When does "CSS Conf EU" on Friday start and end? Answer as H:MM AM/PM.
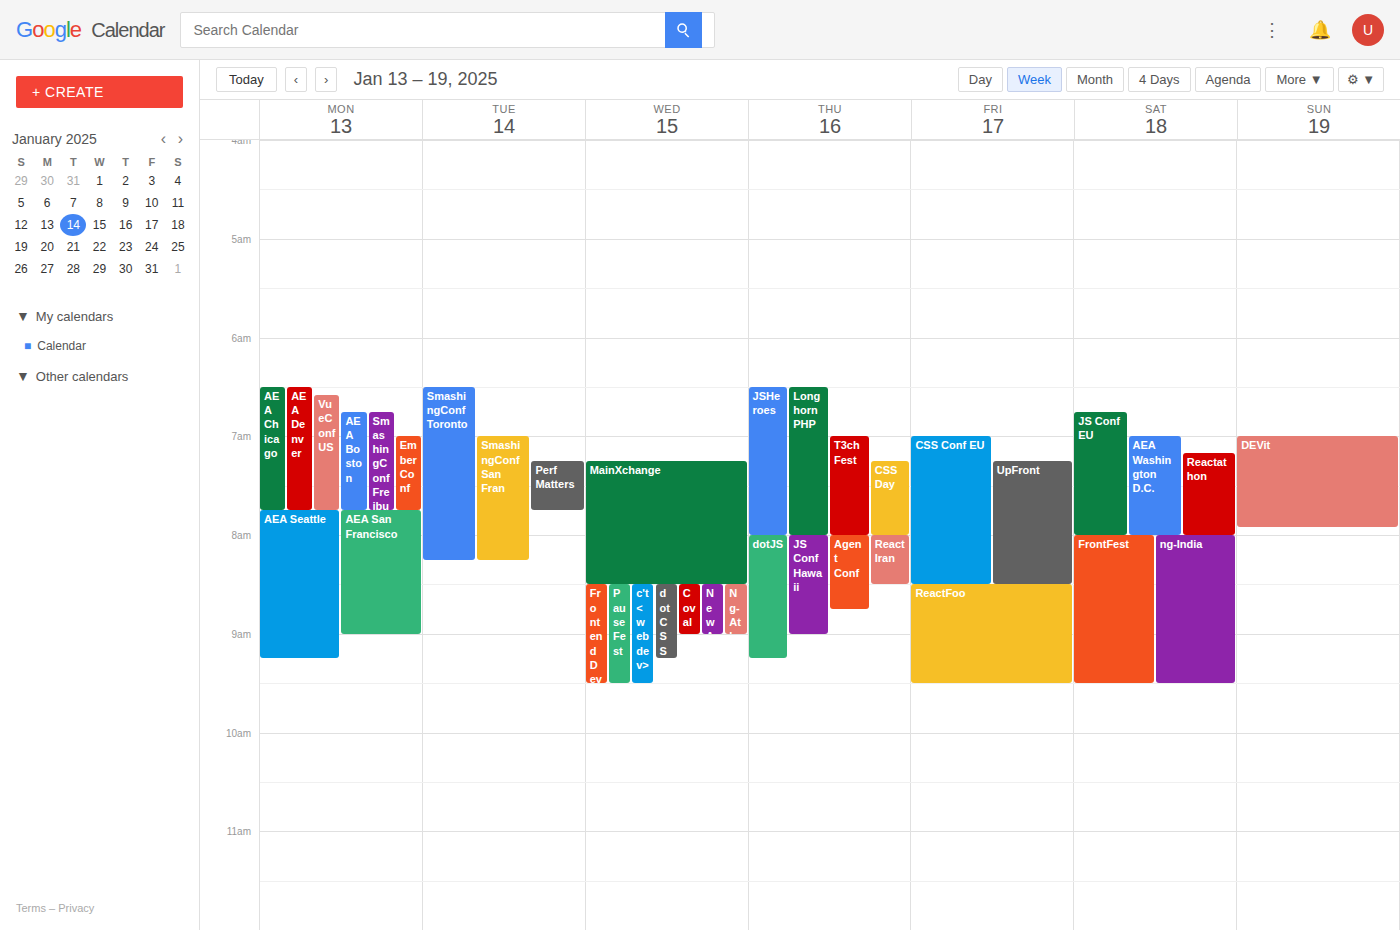
7:00 AM to 8:30 AM